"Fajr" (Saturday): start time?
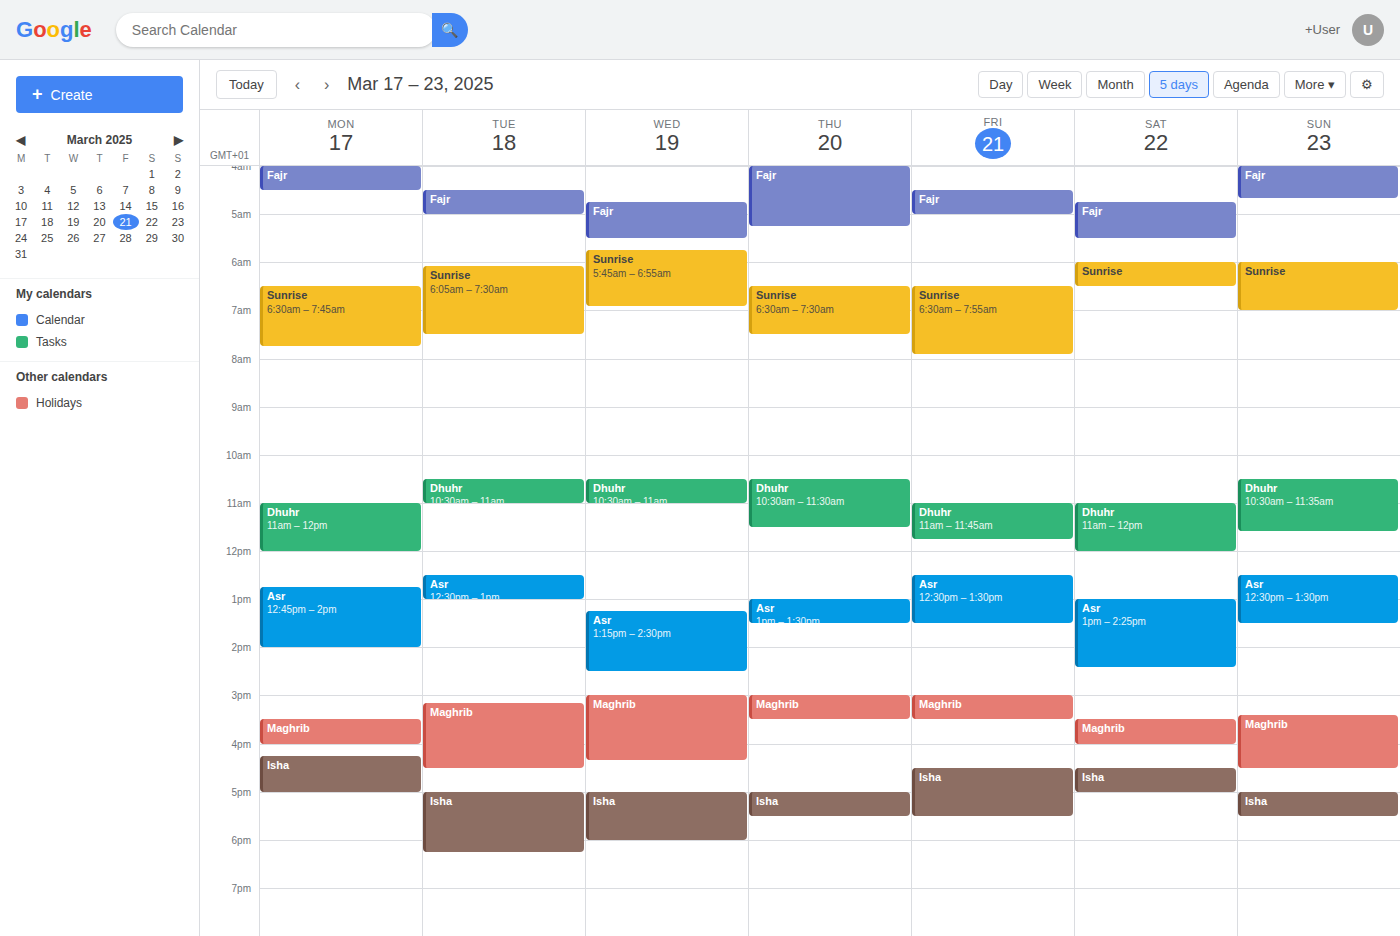
4:45 AM